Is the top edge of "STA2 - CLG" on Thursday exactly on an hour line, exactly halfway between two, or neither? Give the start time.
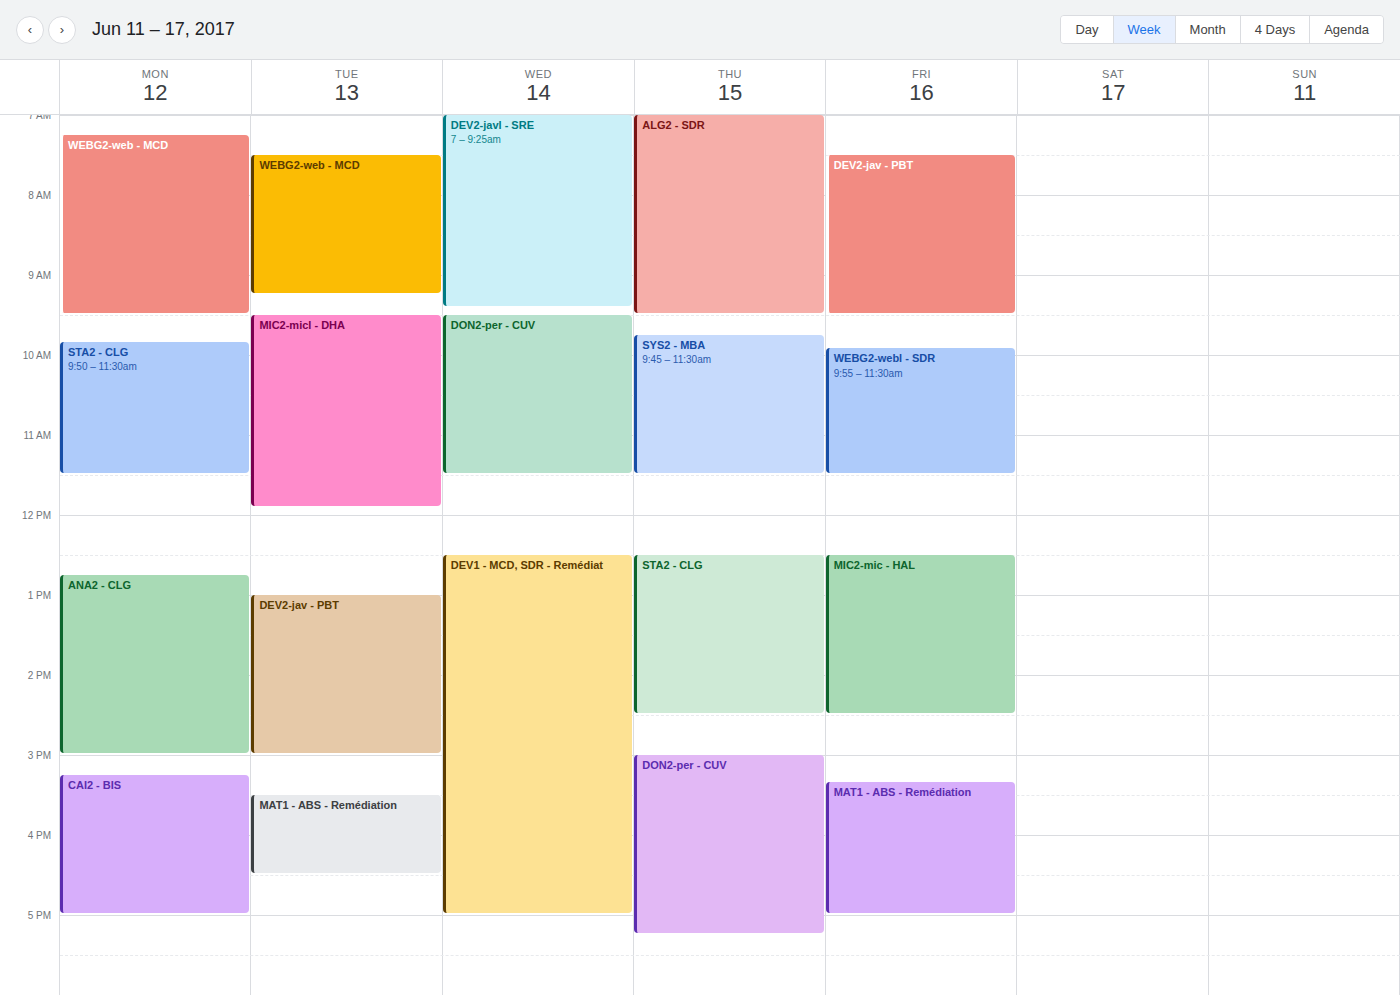
12:30 -- halfway between the 12:00 and 13:00 lines.